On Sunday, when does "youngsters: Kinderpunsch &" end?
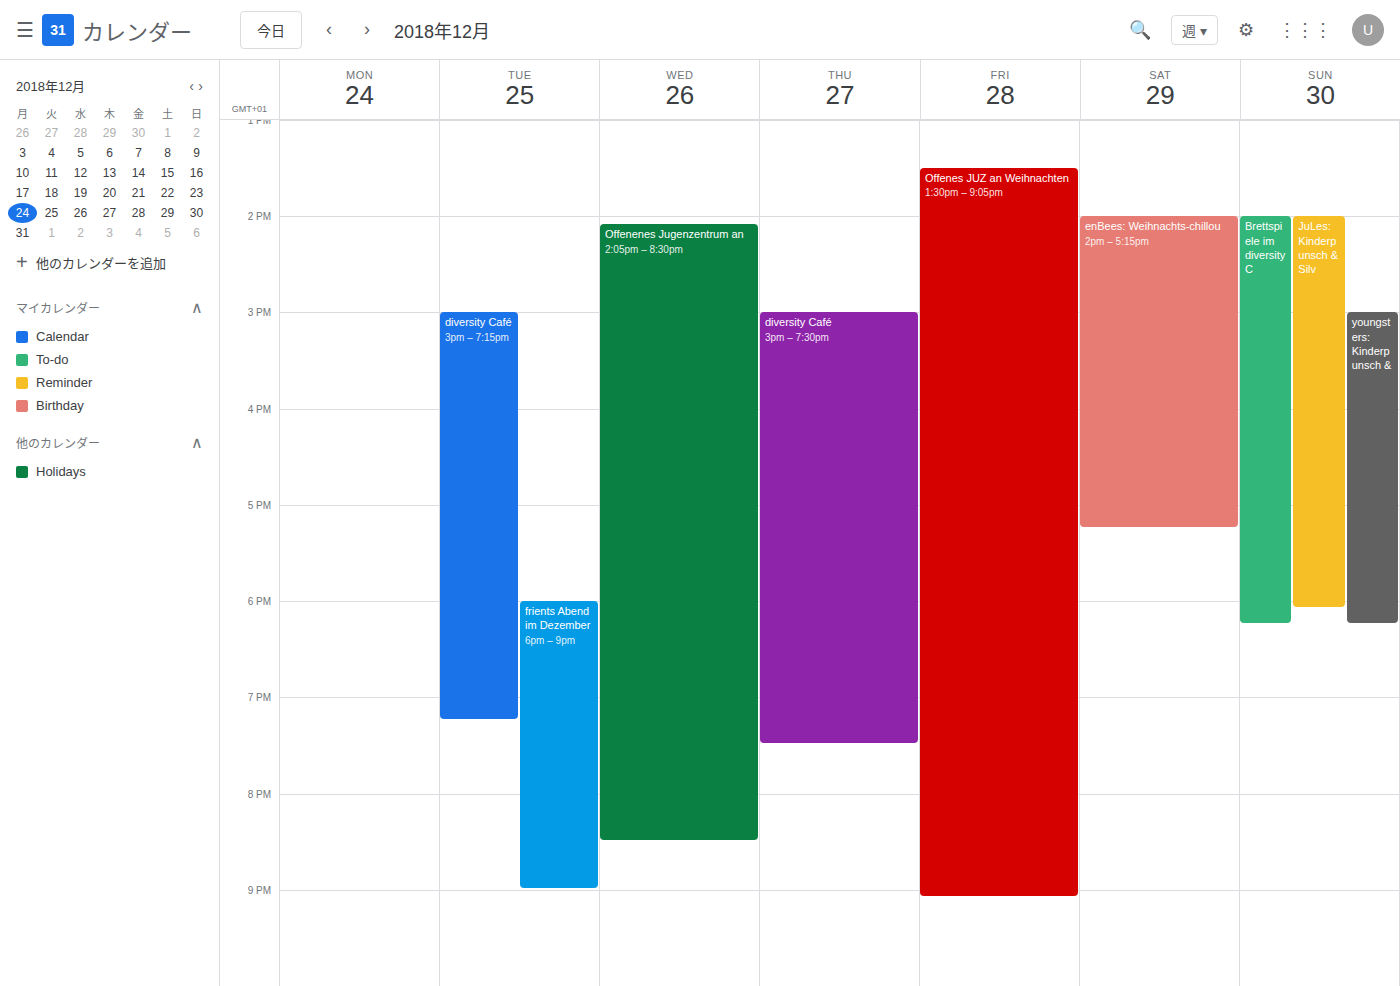
6:15 PM